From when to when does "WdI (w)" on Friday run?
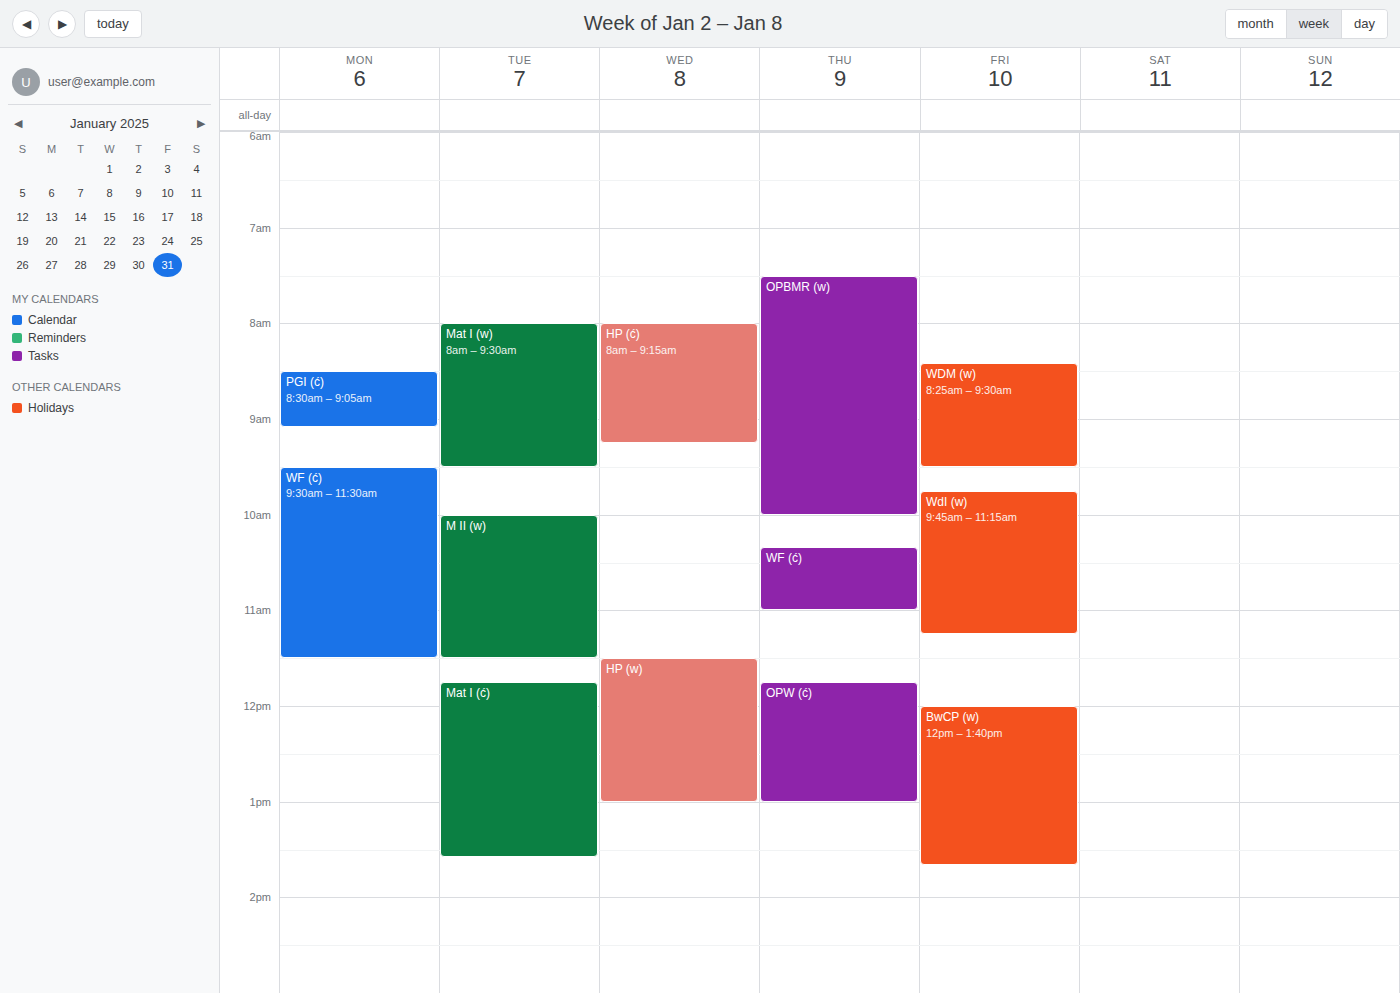
09:45 to 11:15